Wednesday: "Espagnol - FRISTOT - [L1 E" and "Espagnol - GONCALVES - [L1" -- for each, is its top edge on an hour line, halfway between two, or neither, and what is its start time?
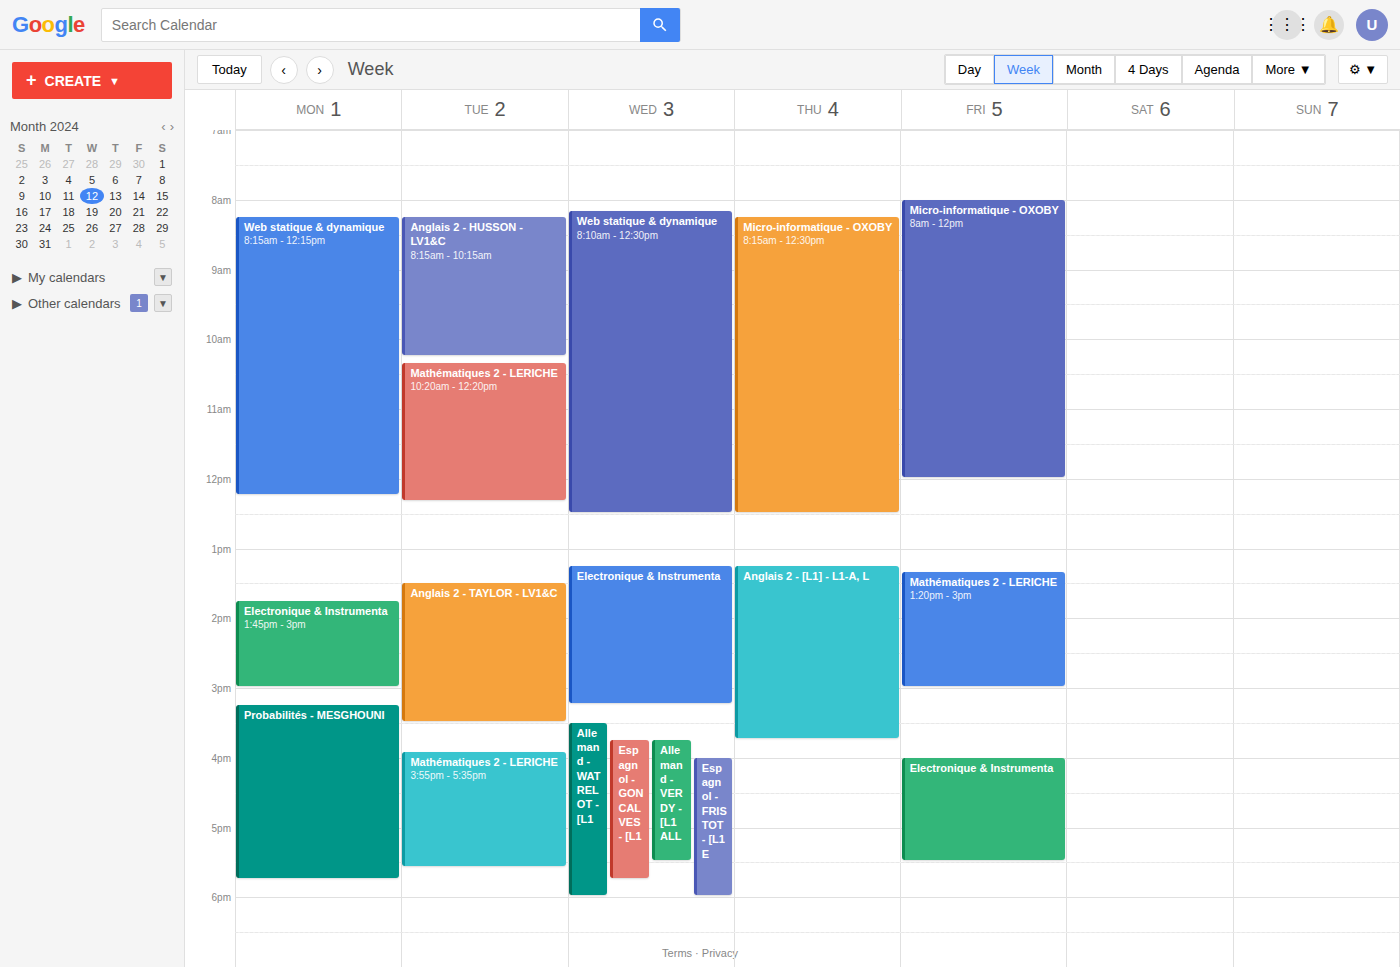
"Espagnol - FRISTOT - [L1 E": 4:00 PM, exactly on the 4 PM line. "Espagnol - GONCALVES - [L1": 3:45 PM, neither: three quarters of the way from the 3 PM line to the 4 PM line.